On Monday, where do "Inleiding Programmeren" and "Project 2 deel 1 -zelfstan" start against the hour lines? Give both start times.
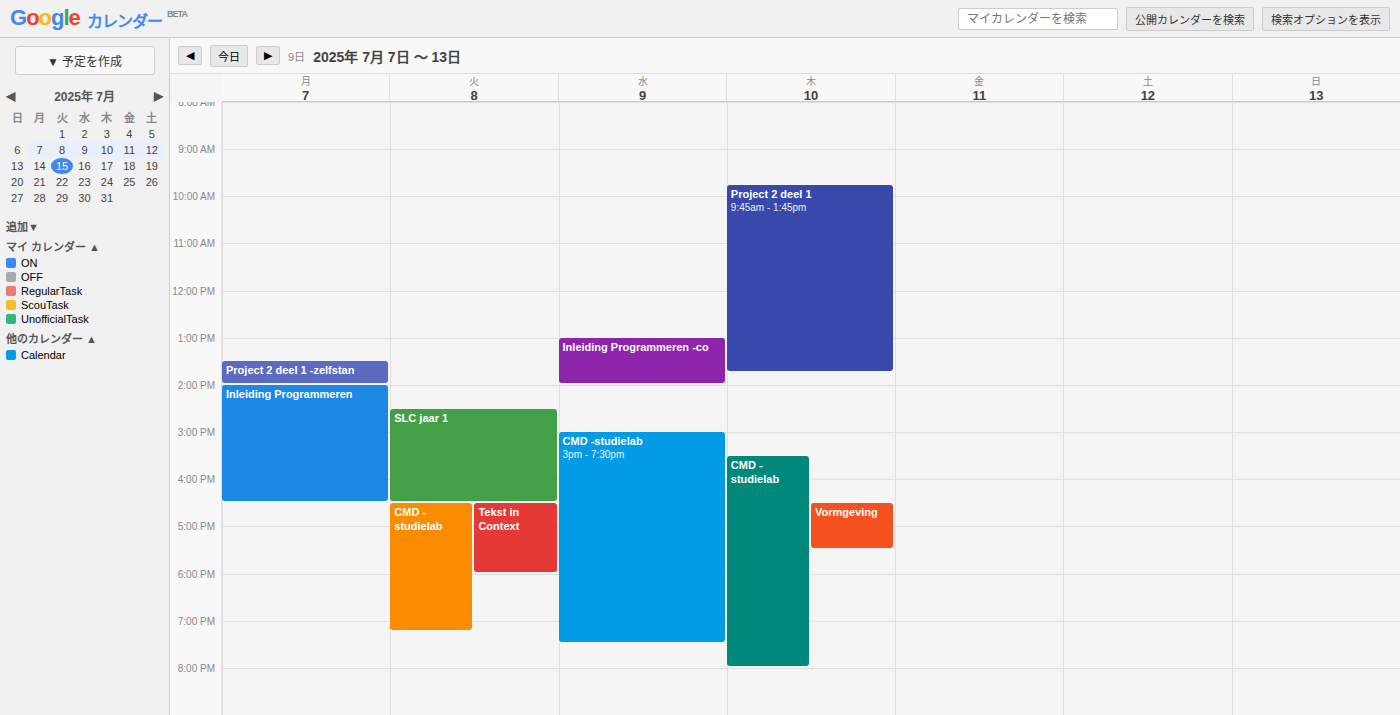
"Inleiding Programmeren": 2:00 PM, exactly on the 2 PM line. "Project 2 deel 1 -zelfstan": 1:30 PM, halfway between the 1 PM and 2 PM lines.